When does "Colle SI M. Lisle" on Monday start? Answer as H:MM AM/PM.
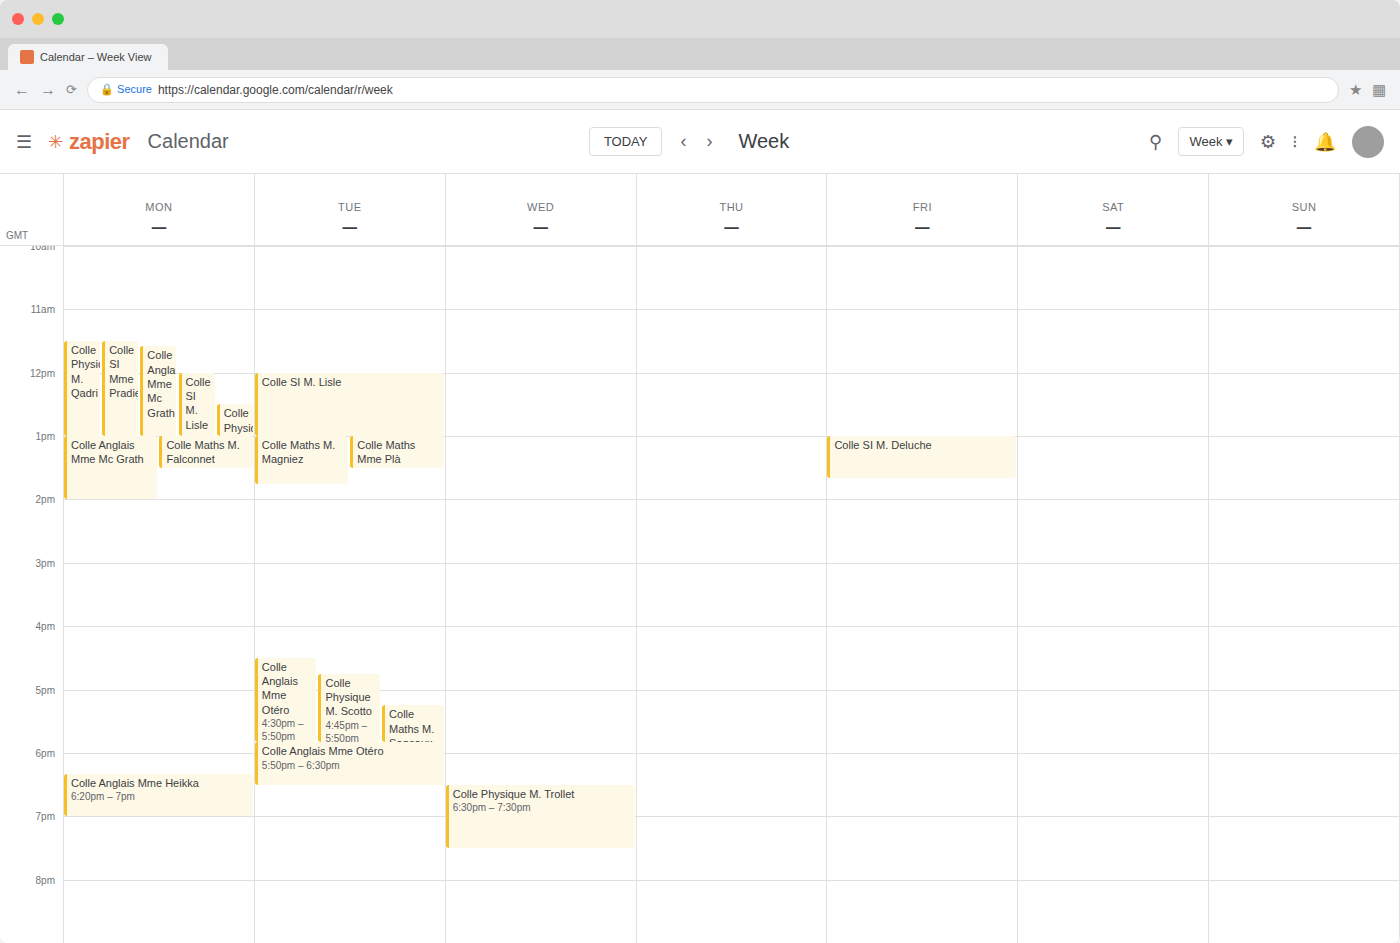
12:00 PM